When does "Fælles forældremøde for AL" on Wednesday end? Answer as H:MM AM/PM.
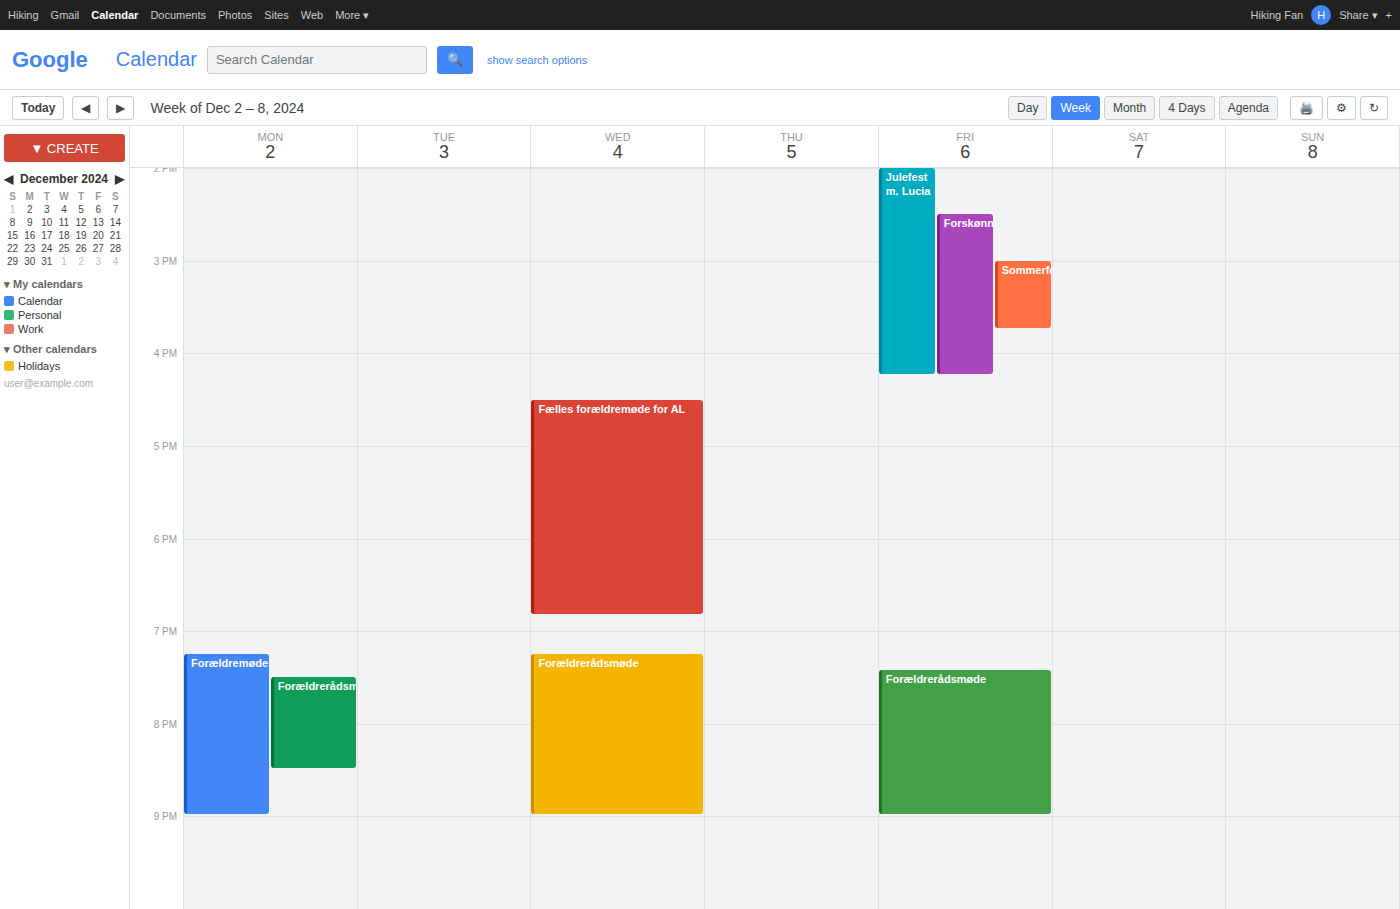
6:50 PM